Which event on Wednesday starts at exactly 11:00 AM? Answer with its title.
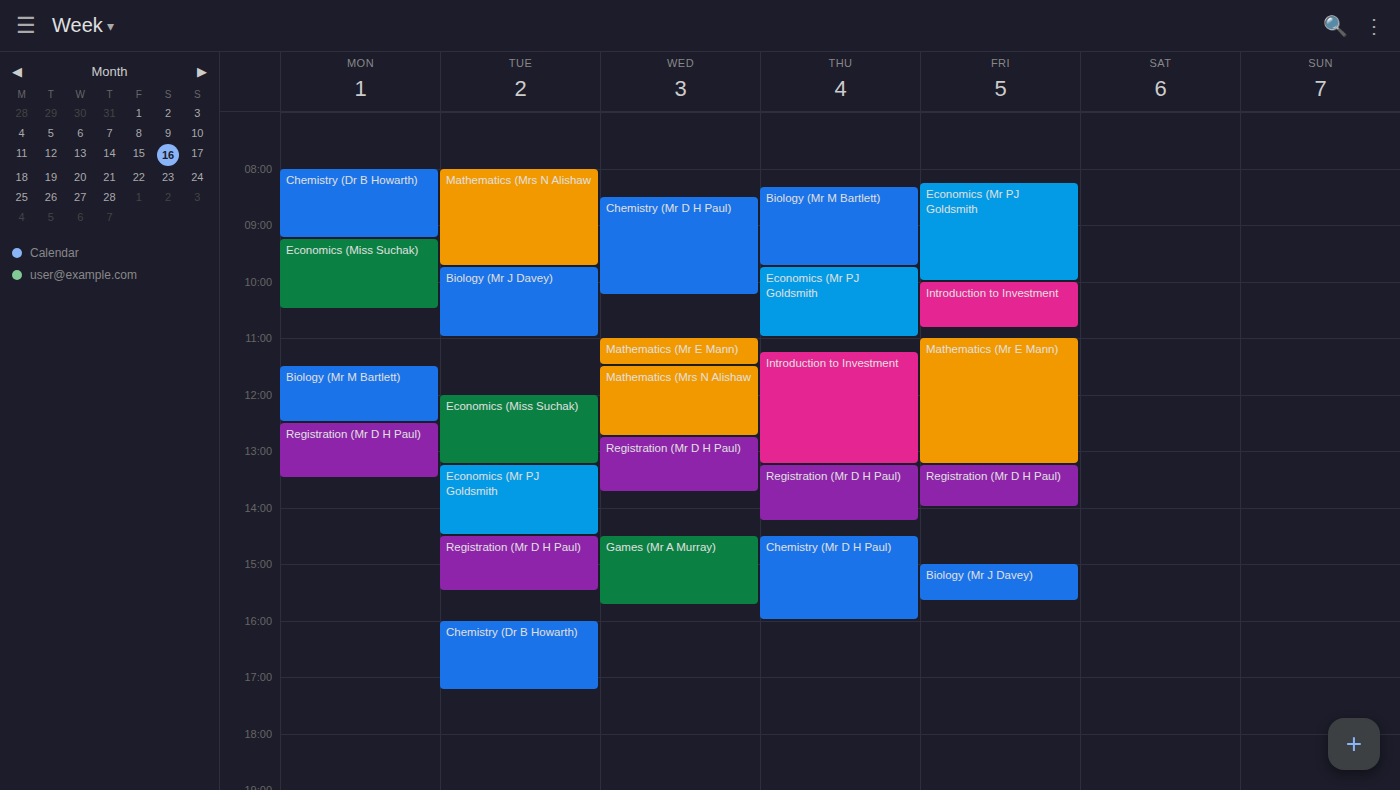
"Mathematics (Mr E Mann)"